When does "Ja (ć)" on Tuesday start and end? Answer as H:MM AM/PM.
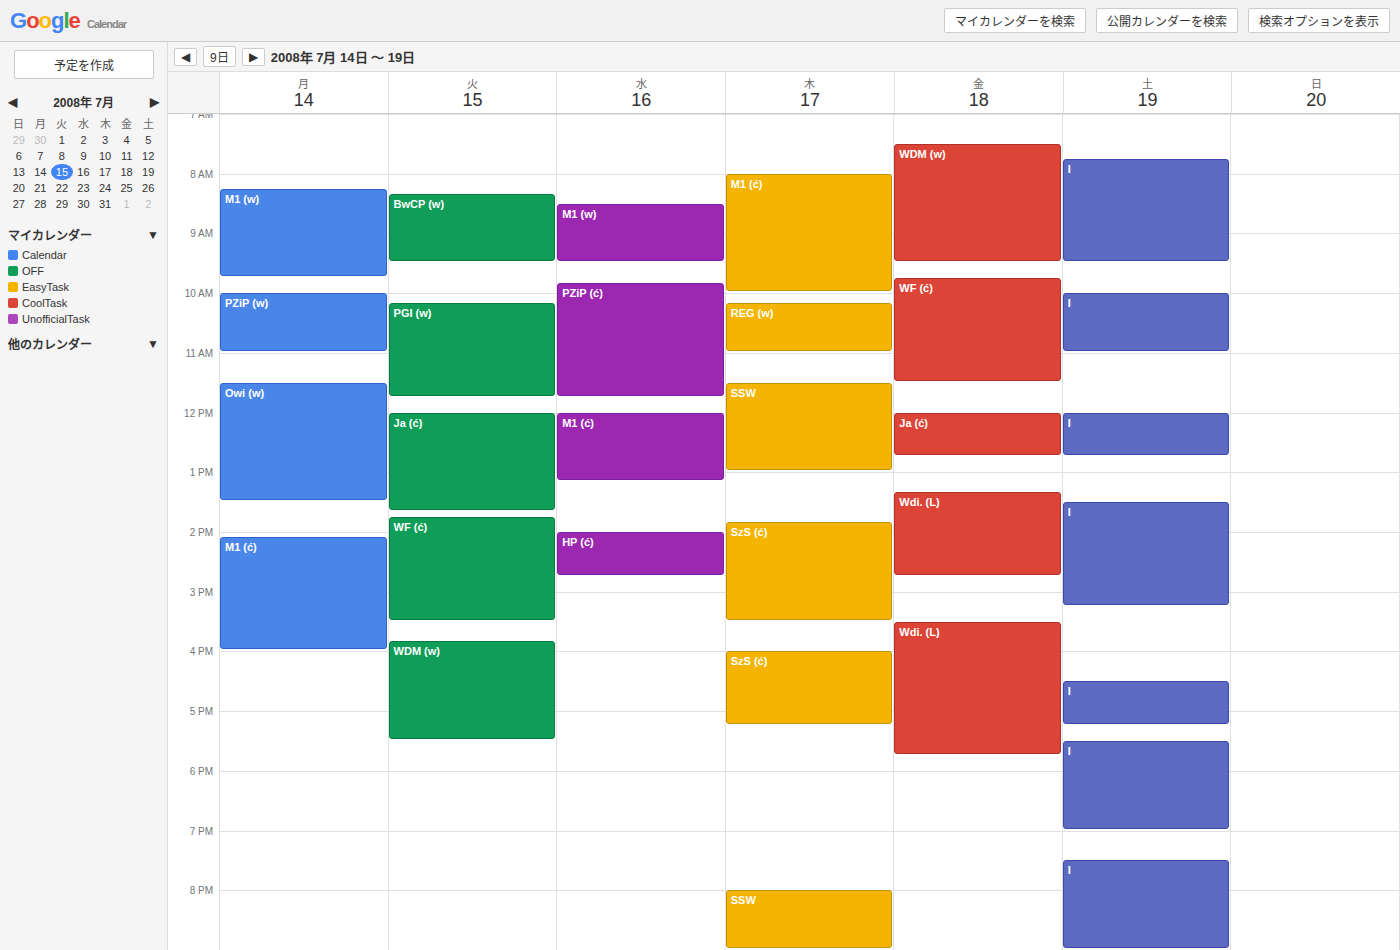
12:00 PM to 1:40 PM